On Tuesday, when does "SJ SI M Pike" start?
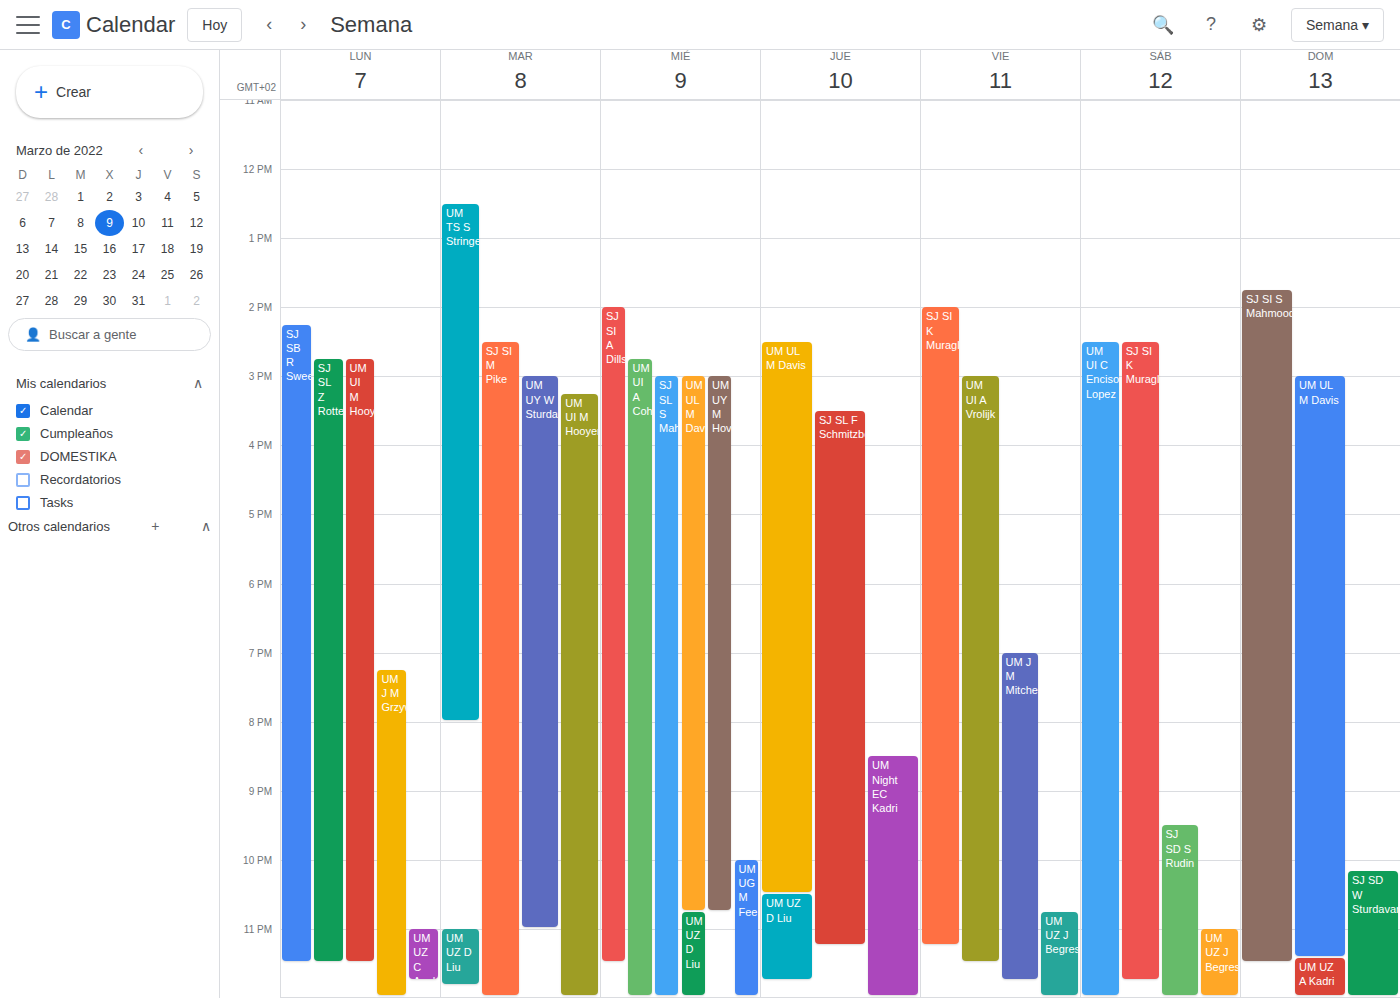
2:30 PM